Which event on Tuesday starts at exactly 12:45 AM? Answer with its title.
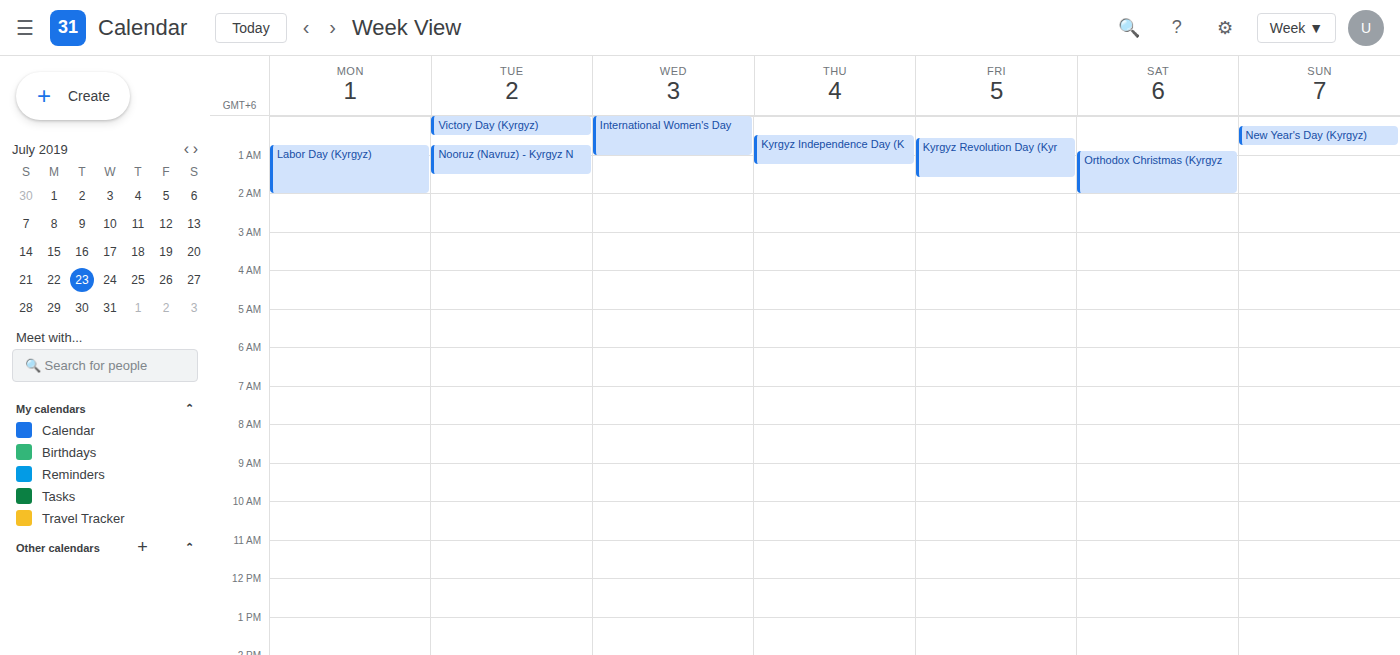
"Nooruz (Navruz) - Kyrgyz N"